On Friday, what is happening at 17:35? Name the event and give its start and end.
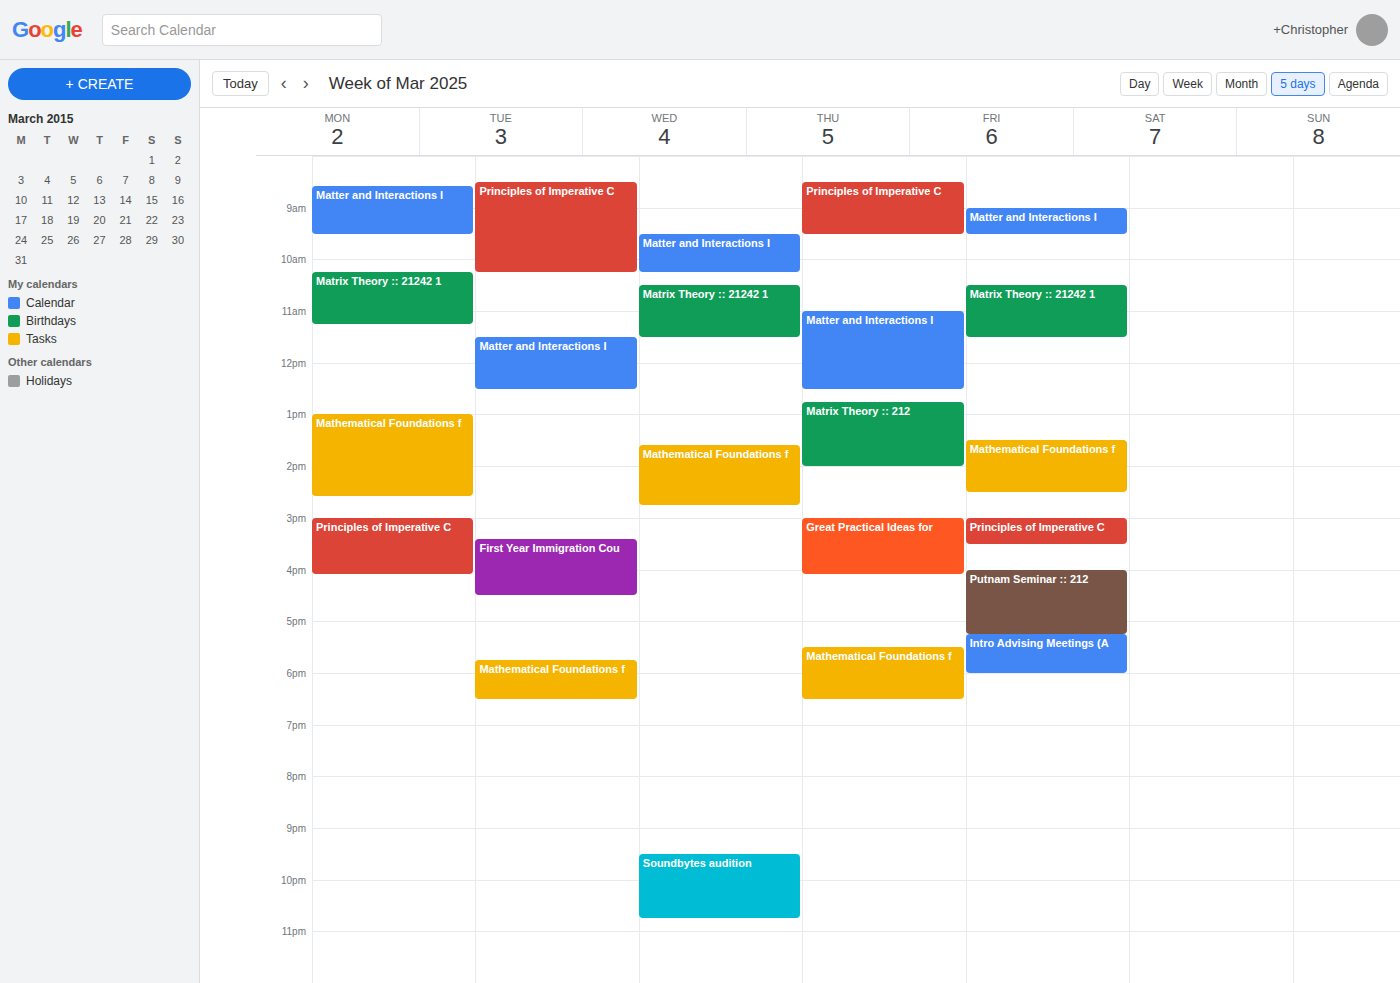
"Intro Advising Meetings (A", 17:15 to 18:00